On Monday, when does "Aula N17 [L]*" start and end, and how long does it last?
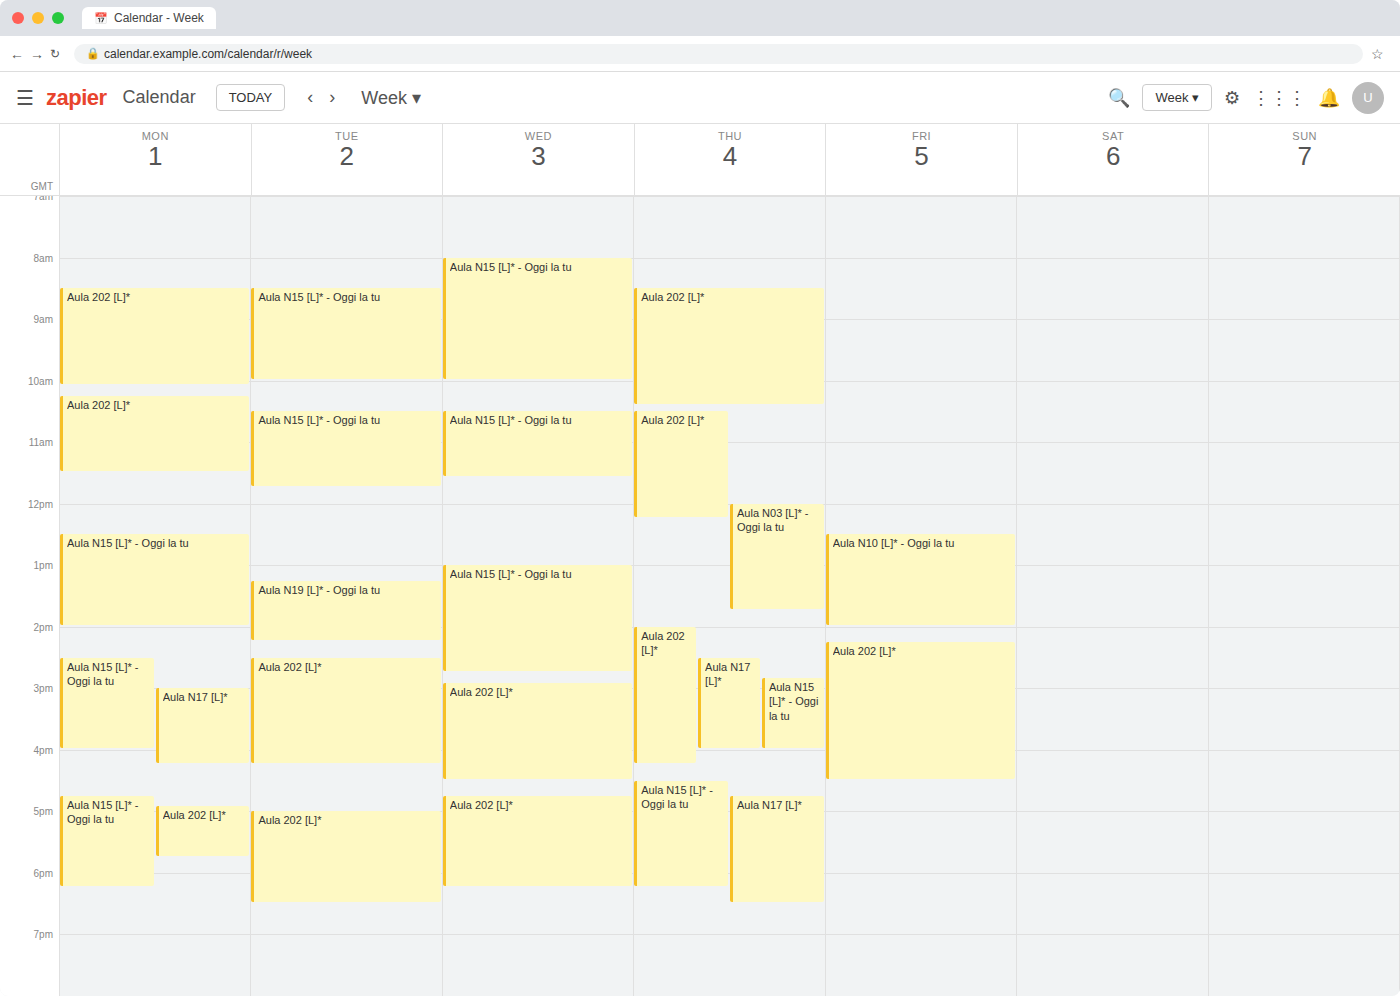
3:00 PM to 4:15 PM, 1 hour 15 minutes